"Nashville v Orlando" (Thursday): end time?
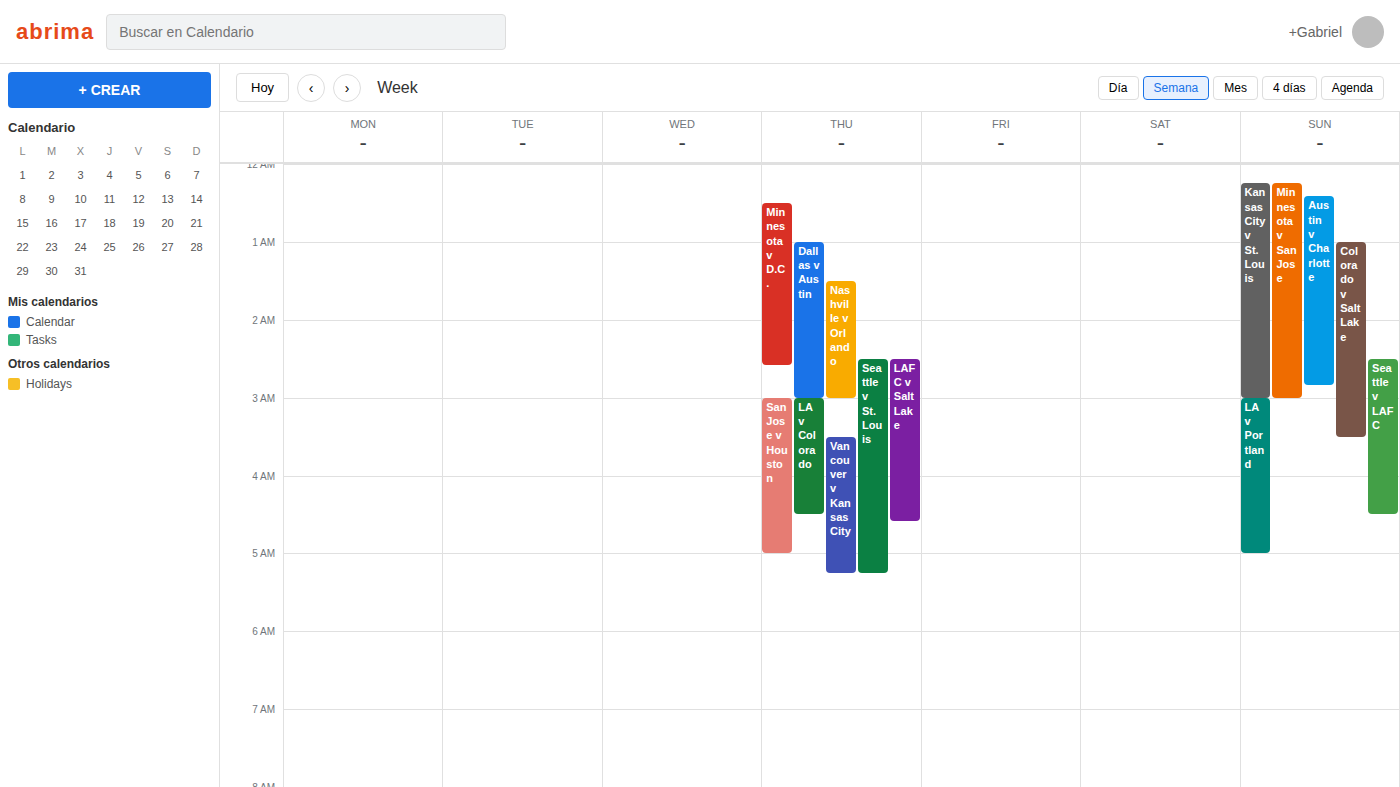
03:00